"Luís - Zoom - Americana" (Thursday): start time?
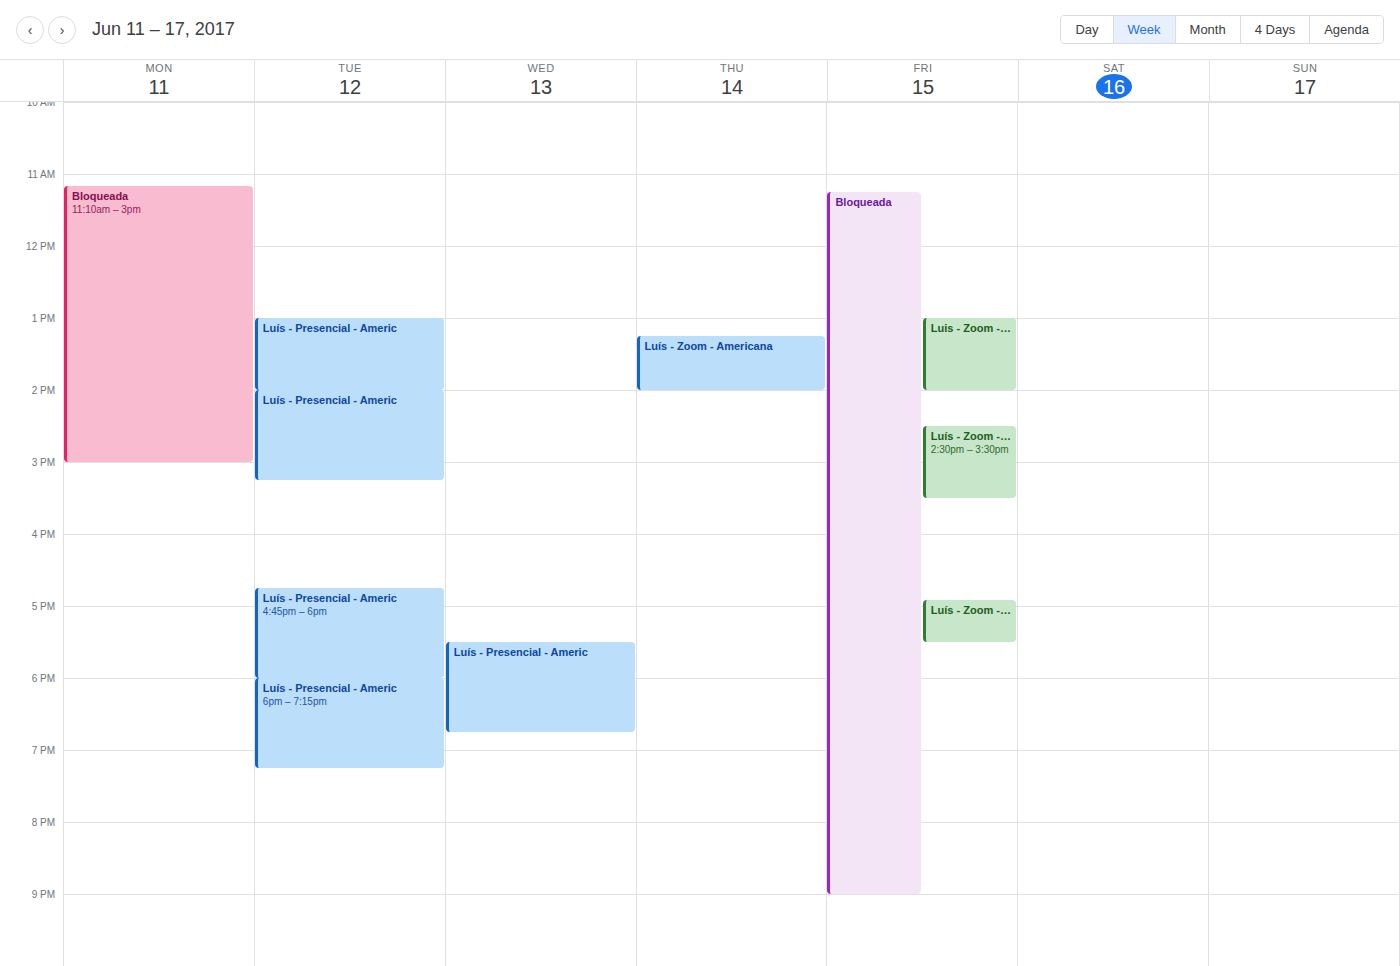
1:15 PM